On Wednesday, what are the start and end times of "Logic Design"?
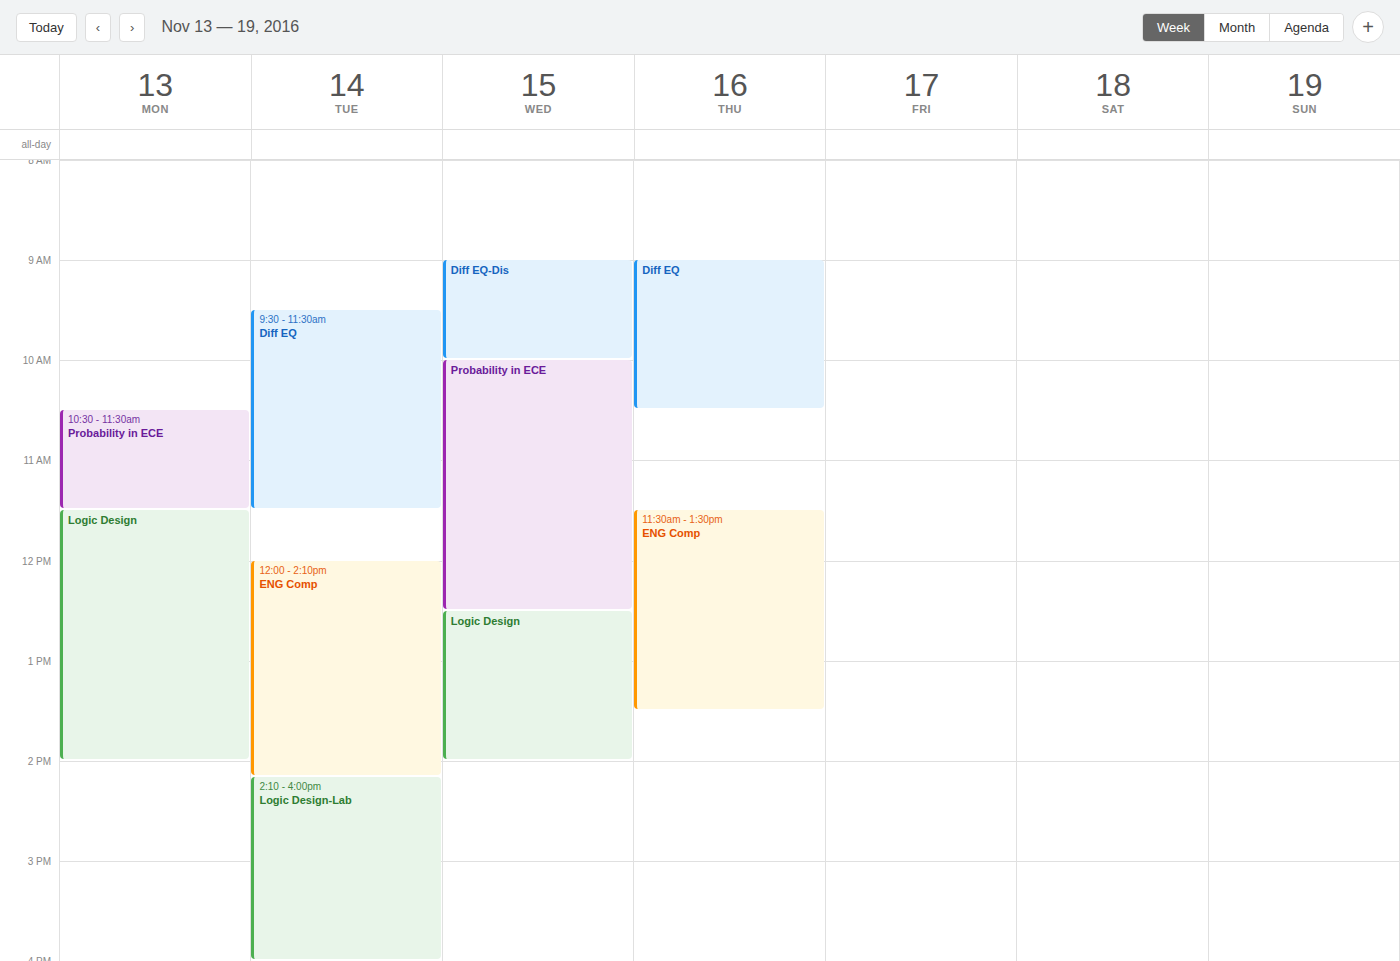
12:30 PM to 2:00 PM